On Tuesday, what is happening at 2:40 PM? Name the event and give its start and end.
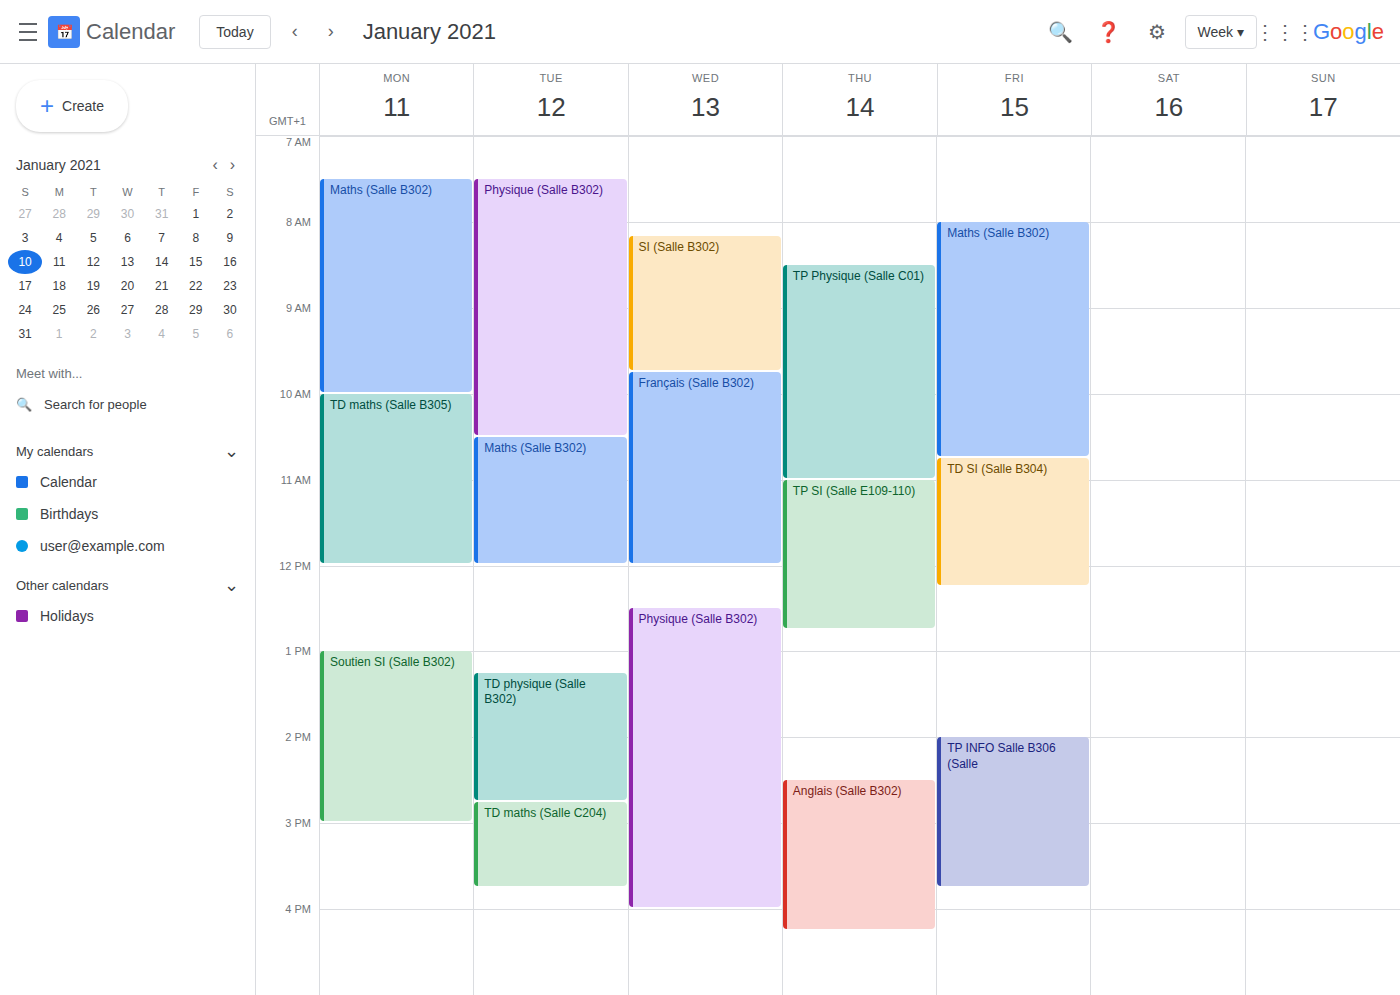
"TD physique (Salle B302)", 1:15 PM to 2:45 PM